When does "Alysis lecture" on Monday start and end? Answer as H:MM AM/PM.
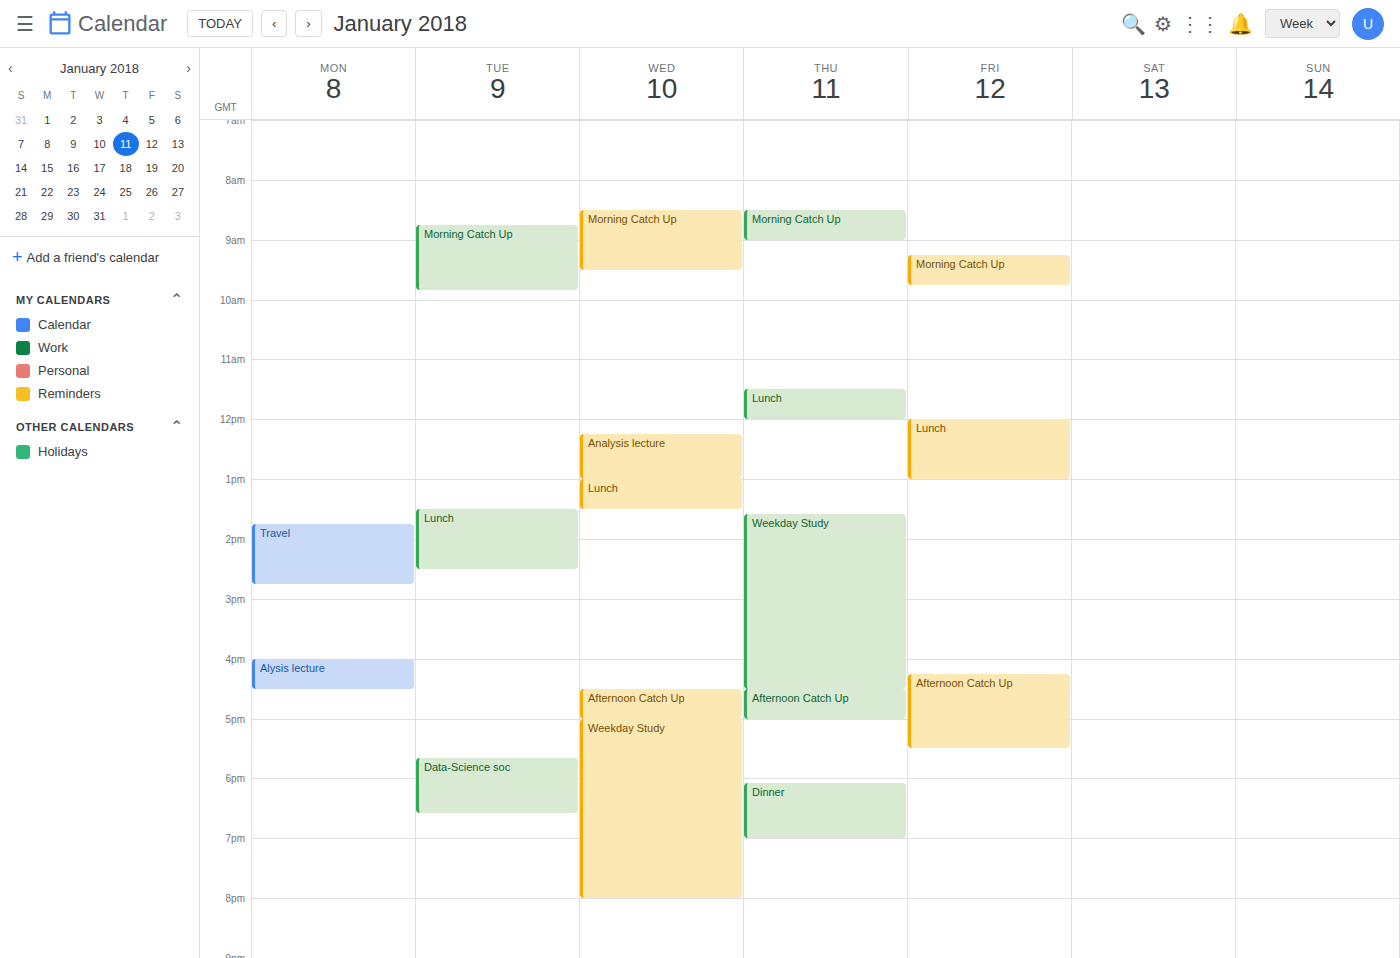
4:00 PM to 4:30 PM